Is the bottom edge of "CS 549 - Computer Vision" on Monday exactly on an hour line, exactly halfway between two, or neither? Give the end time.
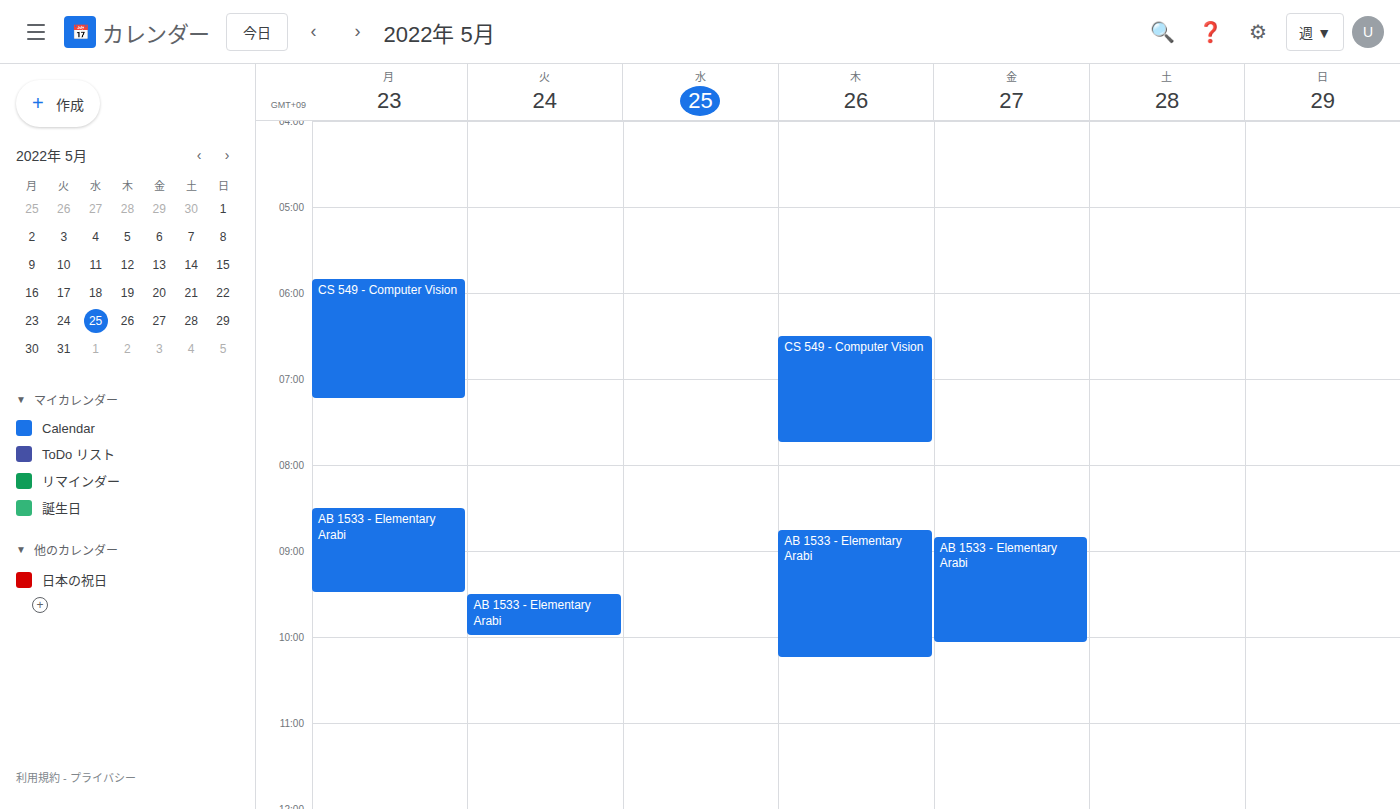
07:15 -- neither: a quarter of the way from the 07:00 line to the 08:00 line.